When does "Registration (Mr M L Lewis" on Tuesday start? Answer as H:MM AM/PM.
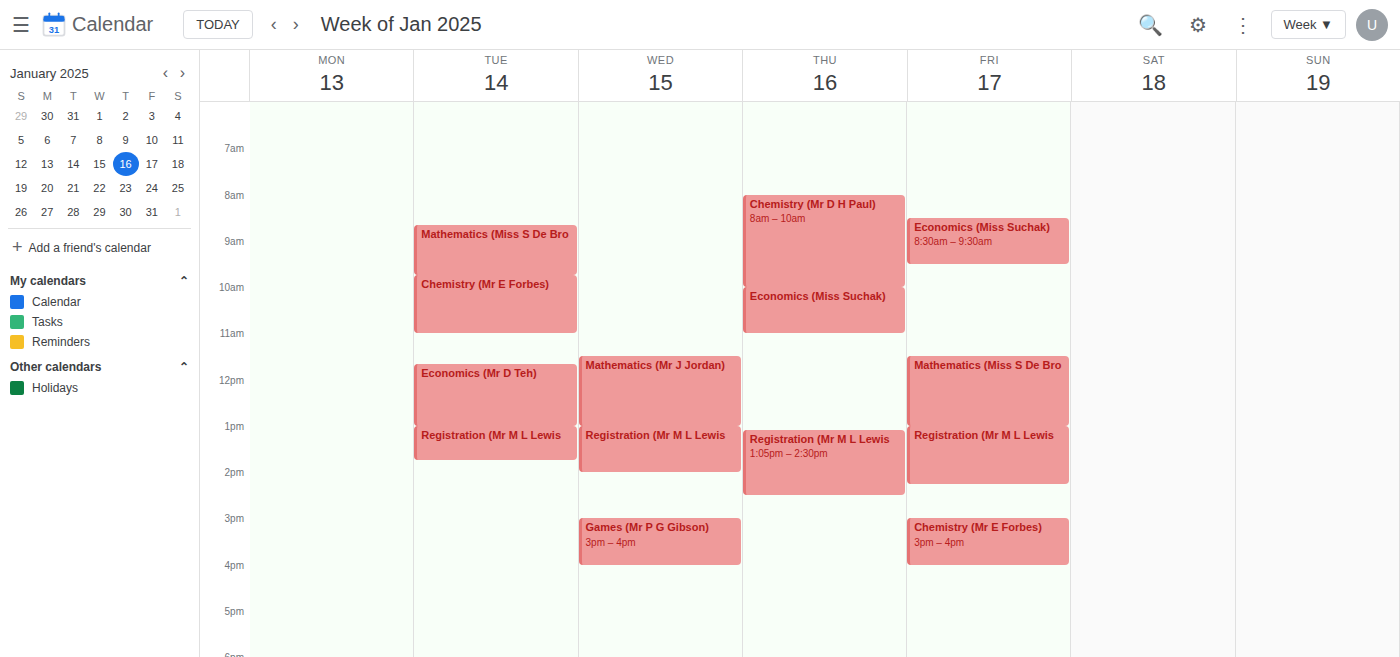
1:00 PM